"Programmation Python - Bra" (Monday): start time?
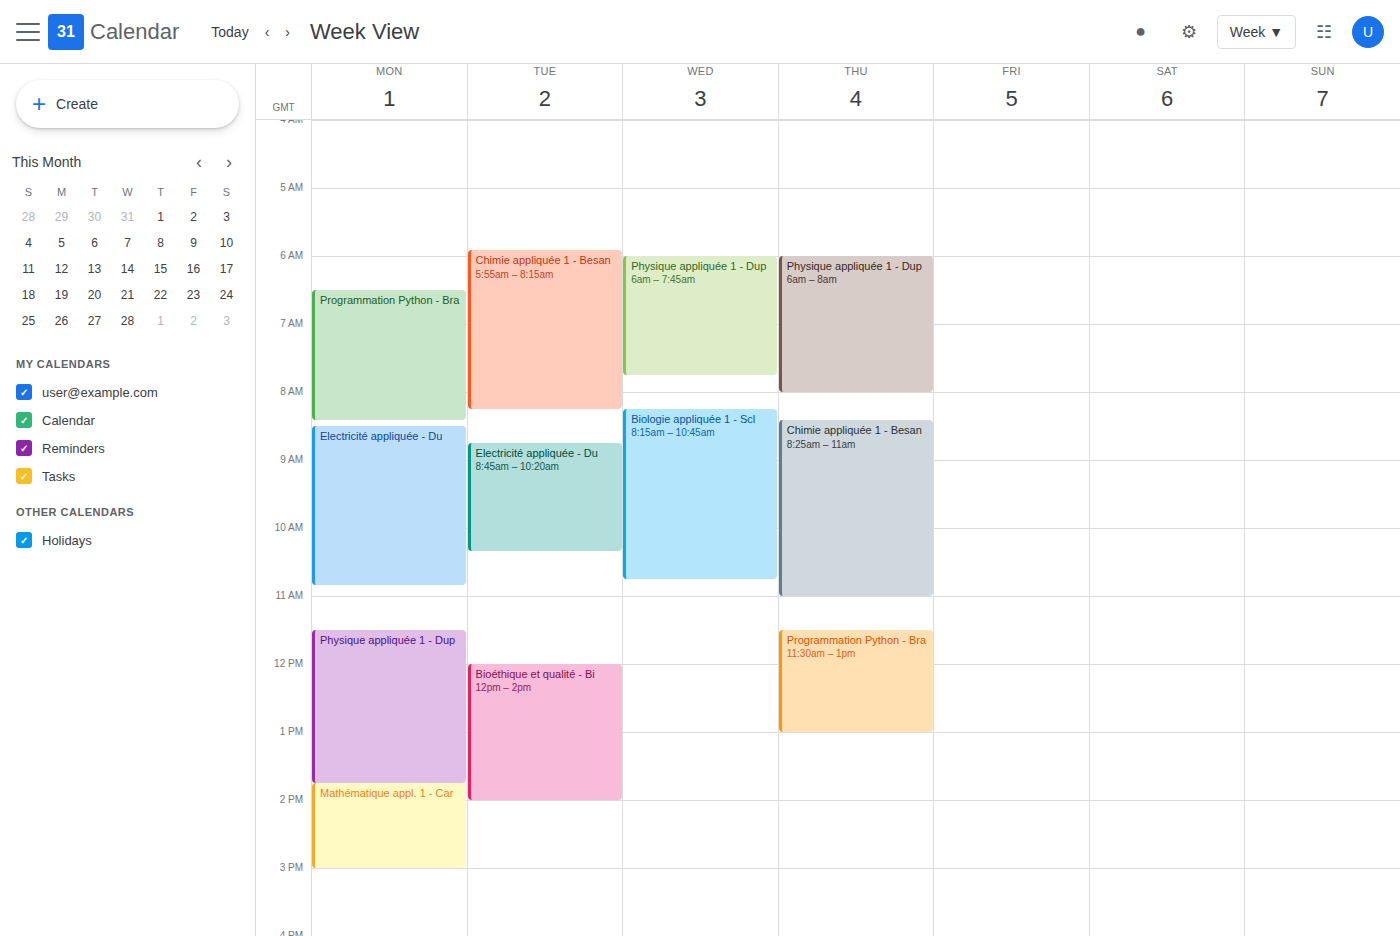
6:30 AM